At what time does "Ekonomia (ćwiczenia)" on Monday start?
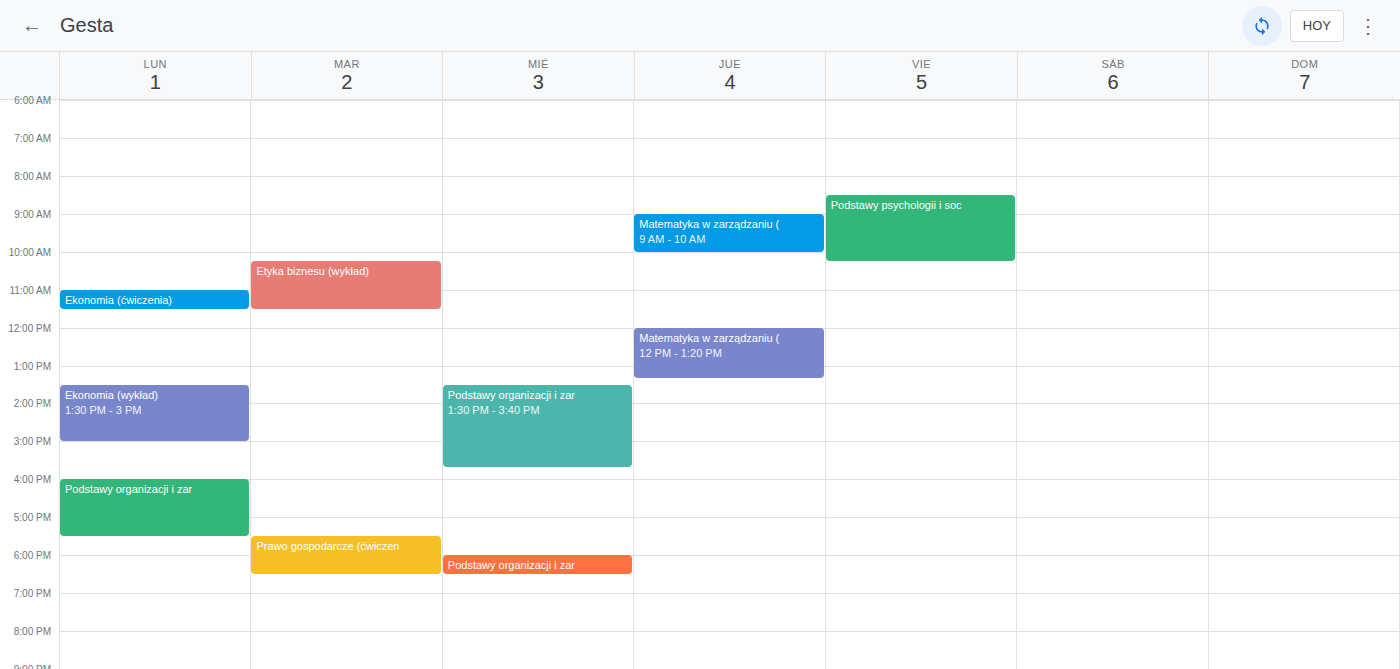
11:00 AM